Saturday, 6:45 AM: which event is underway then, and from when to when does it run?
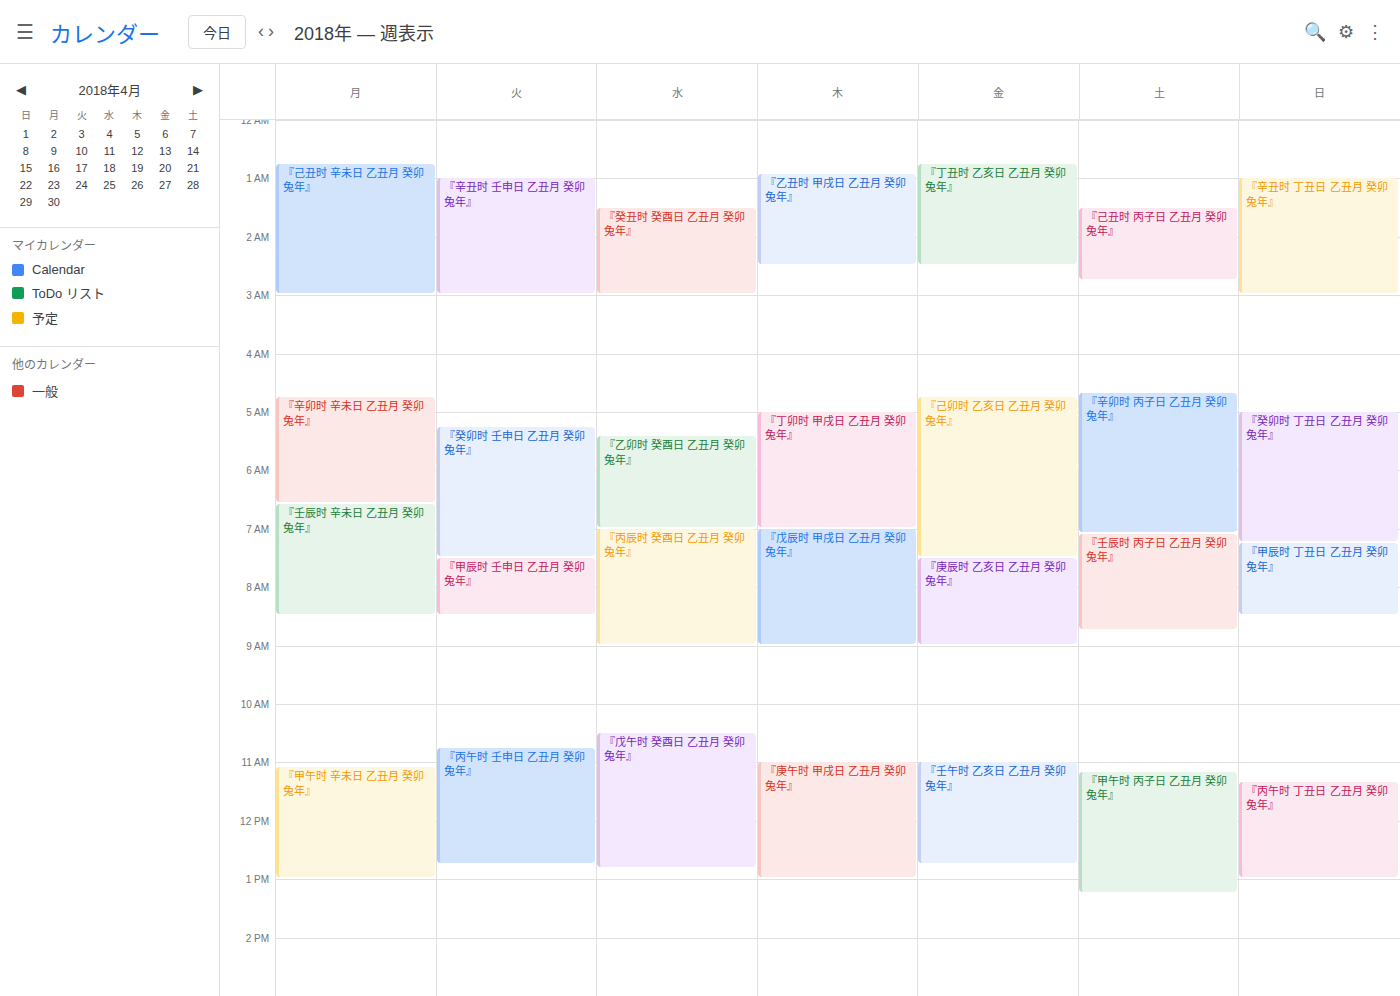
"『辛卯时 丙子日 乙丑月 癸卯兔年』", 4:40 AM to 7:05 AM